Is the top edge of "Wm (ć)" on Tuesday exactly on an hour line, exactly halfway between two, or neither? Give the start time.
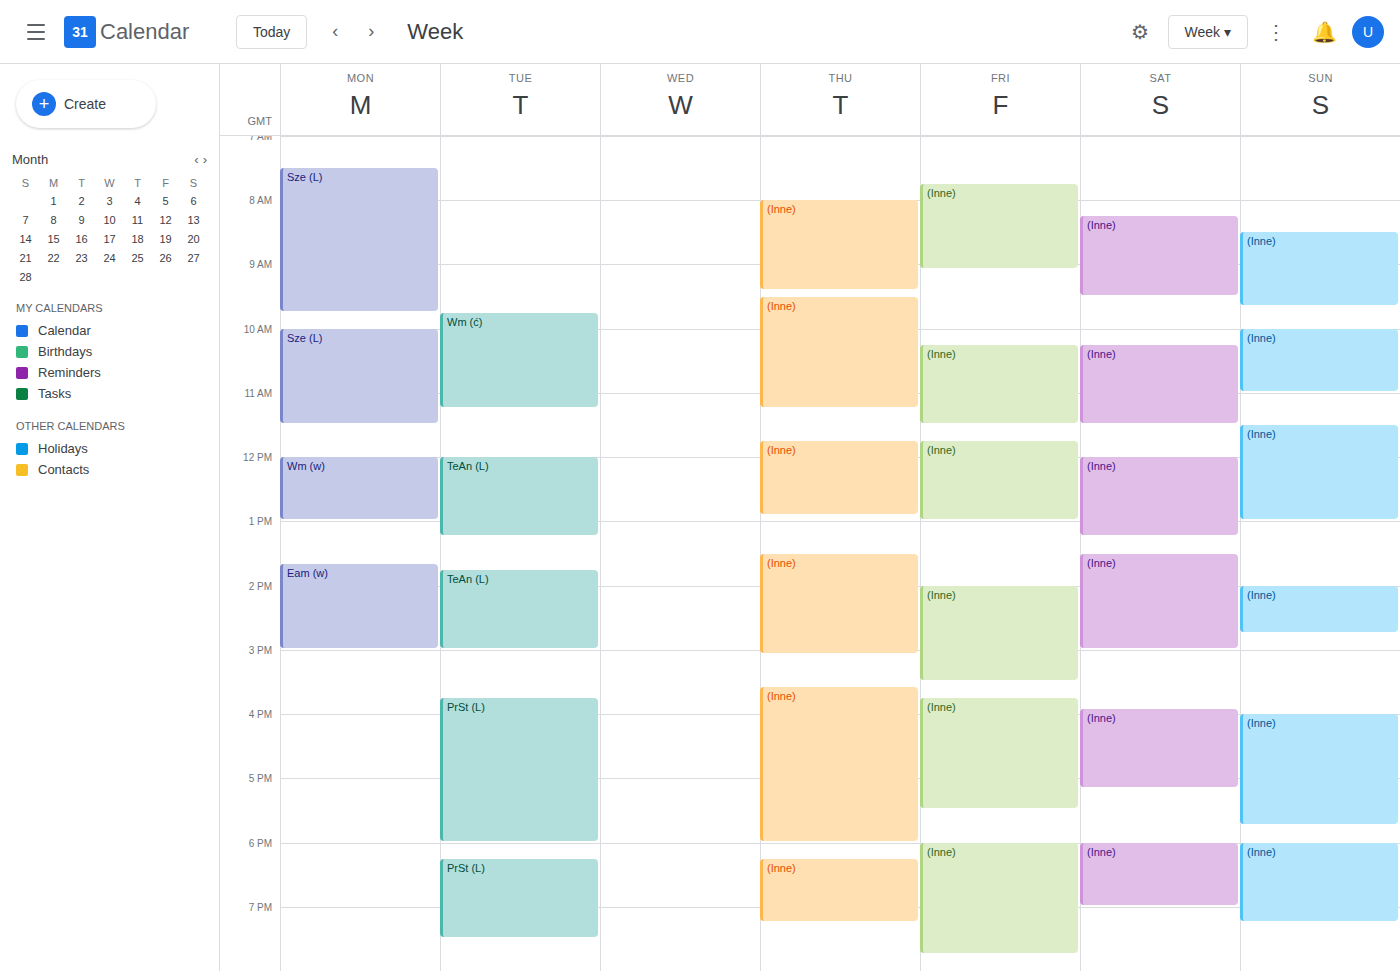
9:45 AM -- neither: three quarters of the way from the 9 AM line to the 10 AM line.